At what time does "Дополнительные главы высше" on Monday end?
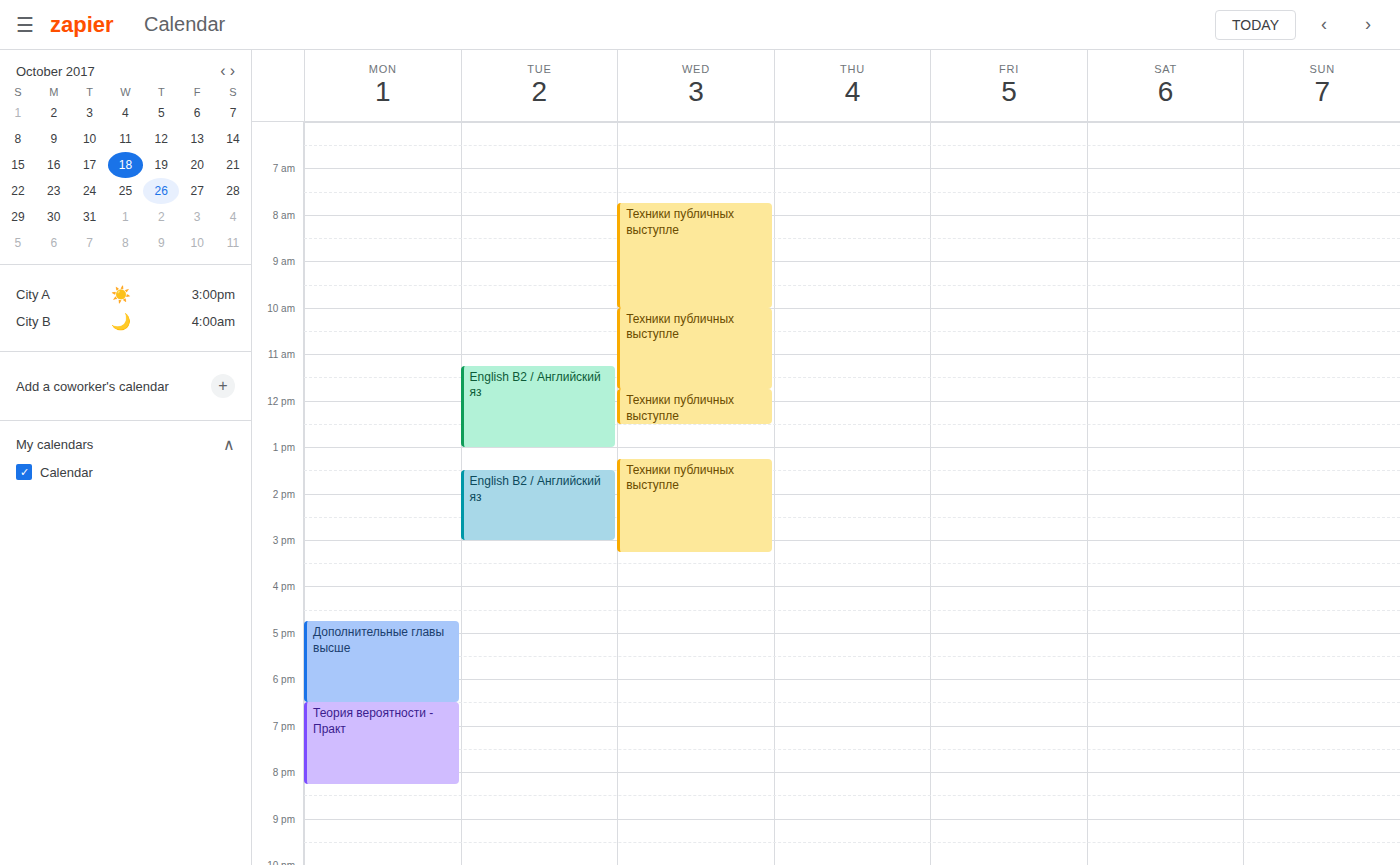
6:30 PM